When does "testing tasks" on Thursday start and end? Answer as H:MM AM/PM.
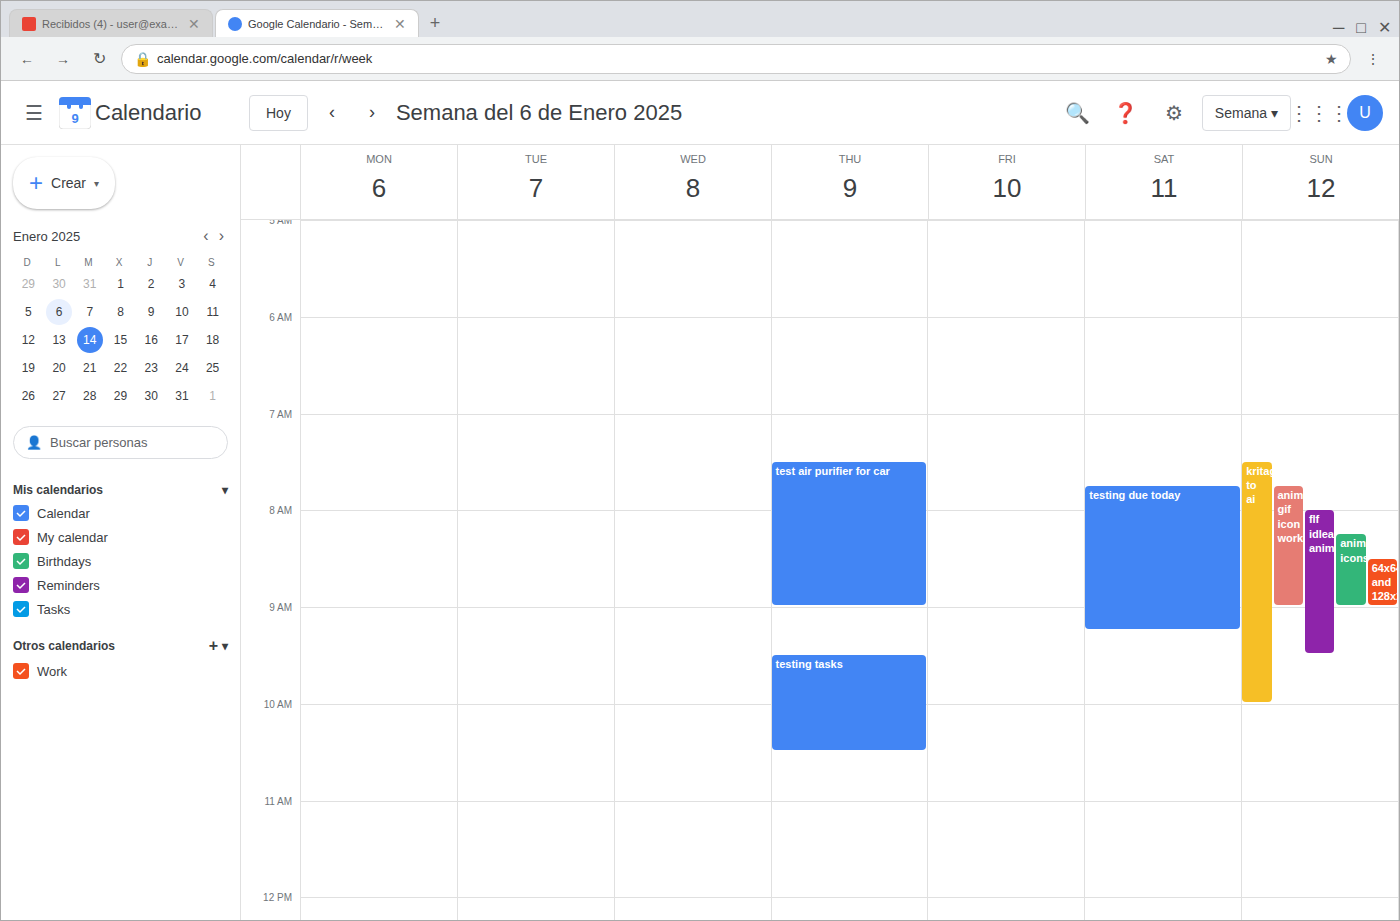
9:30 AM to 10:30 AM